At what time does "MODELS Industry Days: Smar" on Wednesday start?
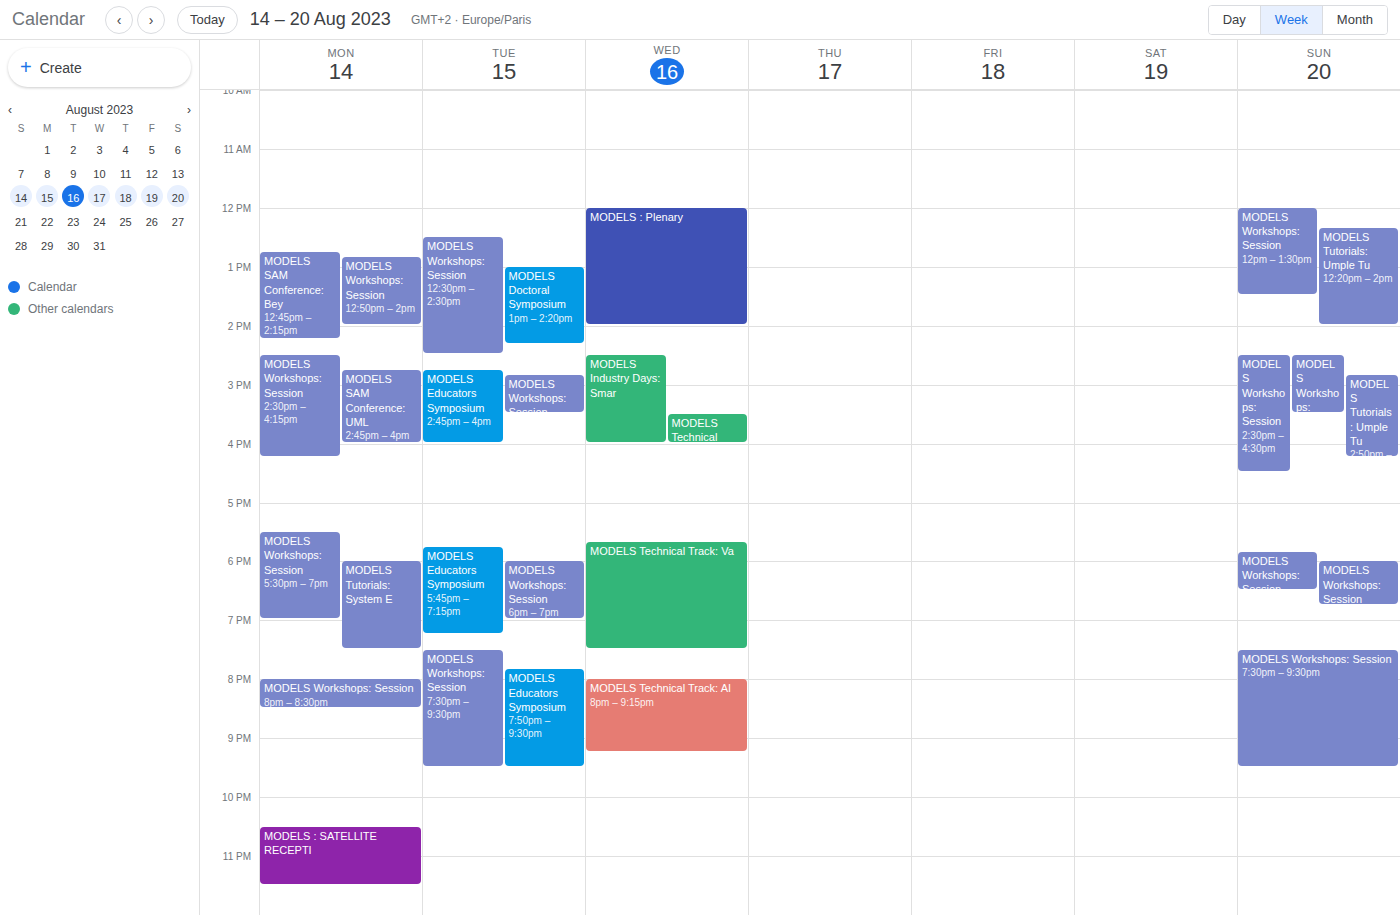
2:30 PM